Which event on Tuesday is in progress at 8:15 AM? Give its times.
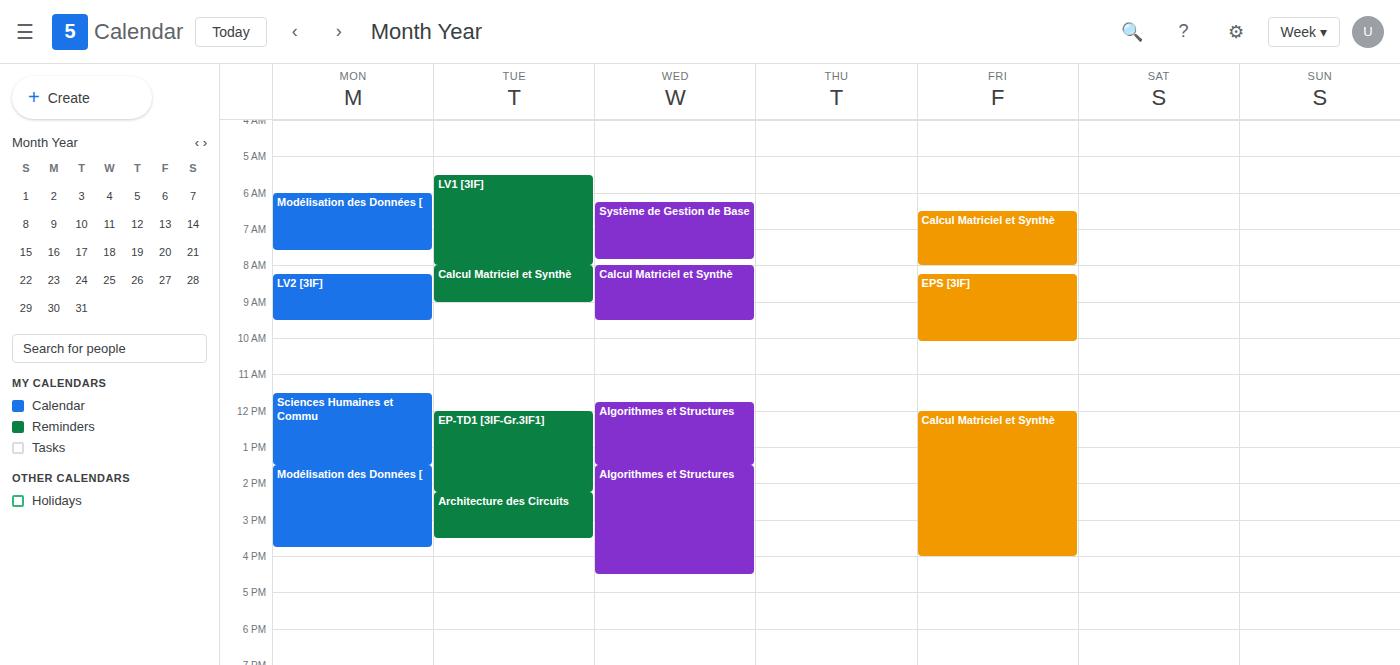
"Calcul Matriciel et Synthè", 8:00 AM to 9:00 AM